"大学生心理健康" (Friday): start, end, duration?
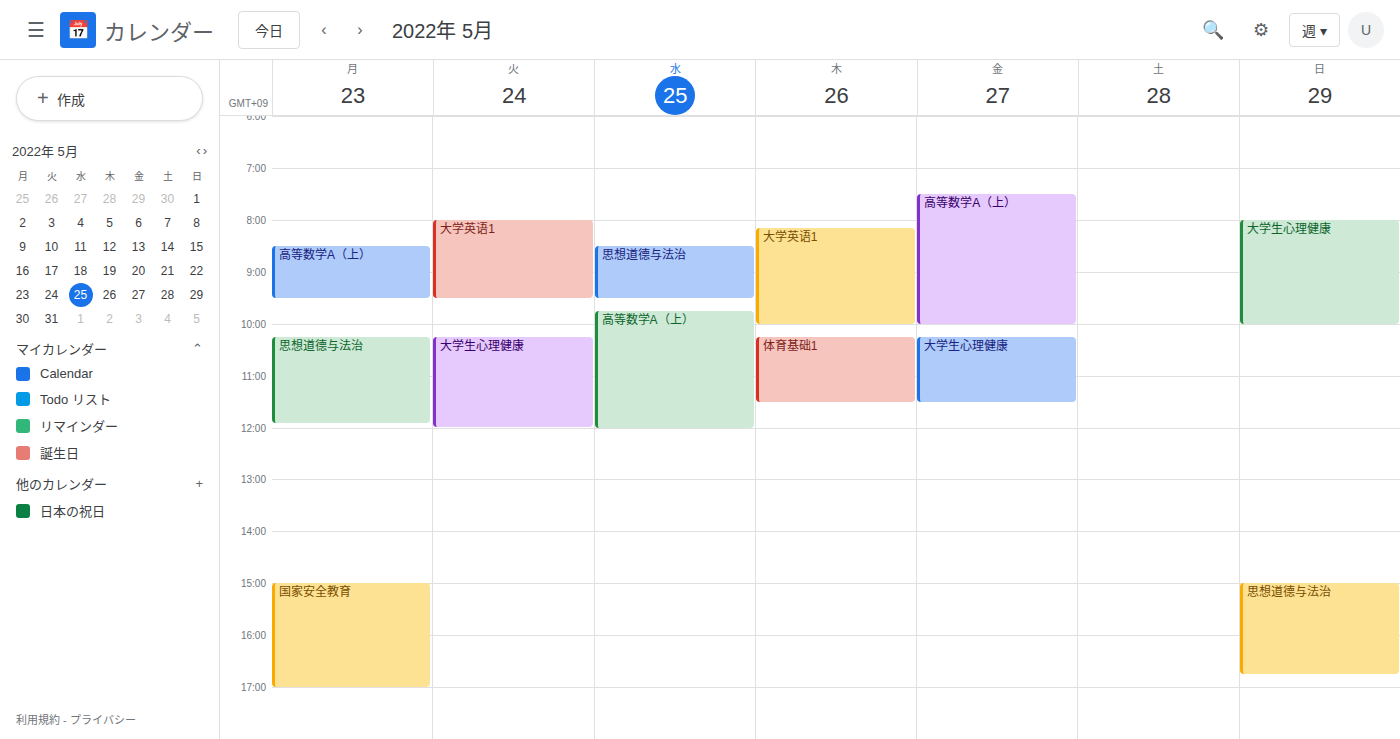
10:15 AM to 11:30 AM, 1 hour 15 minutes